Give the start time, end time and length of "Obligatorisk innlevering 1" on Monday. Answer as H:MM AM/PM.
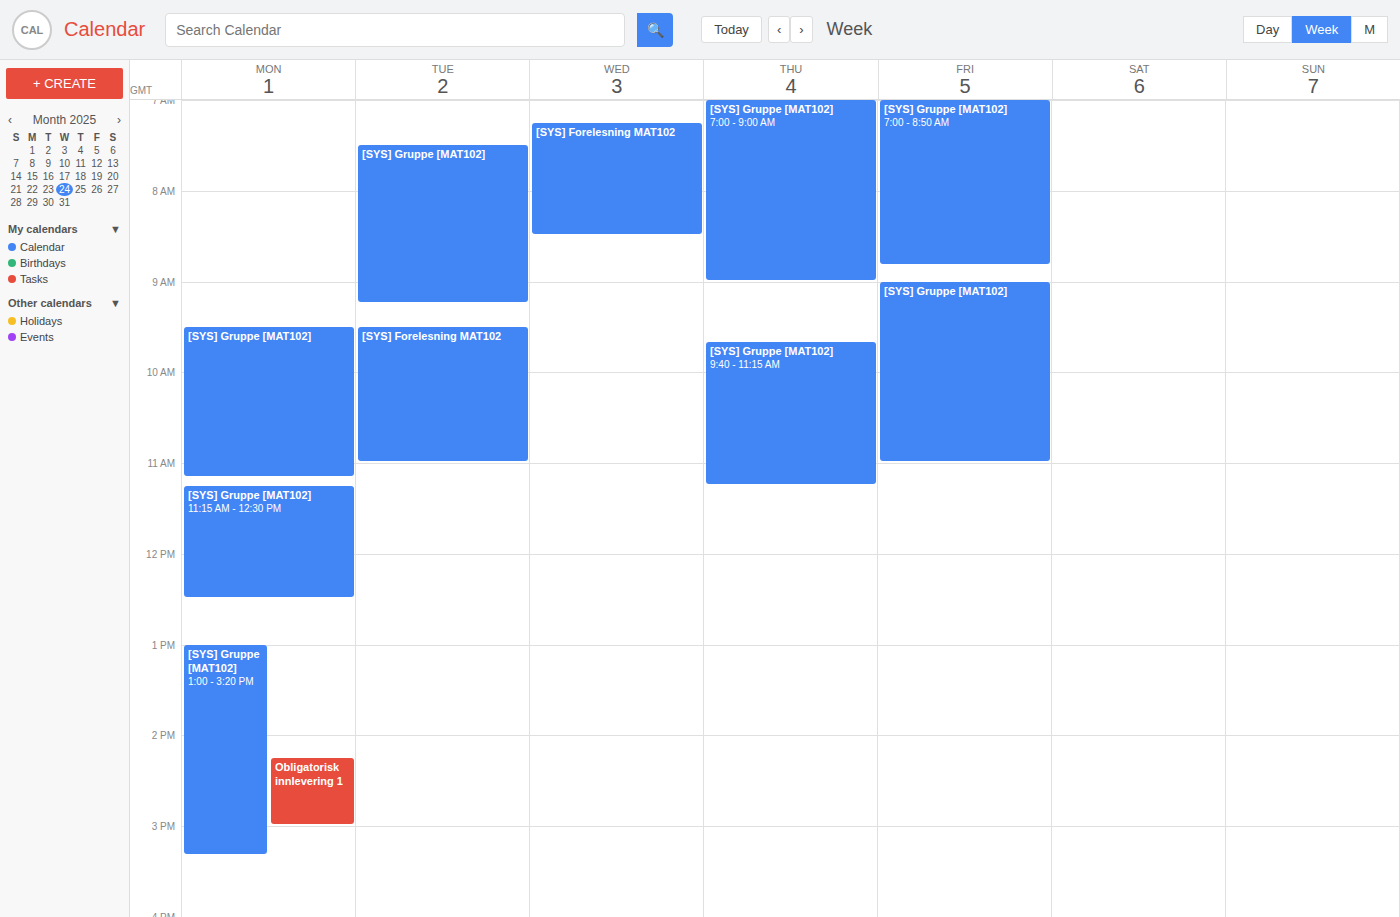
2:15 PM to 3:00 PM, 45 minutes